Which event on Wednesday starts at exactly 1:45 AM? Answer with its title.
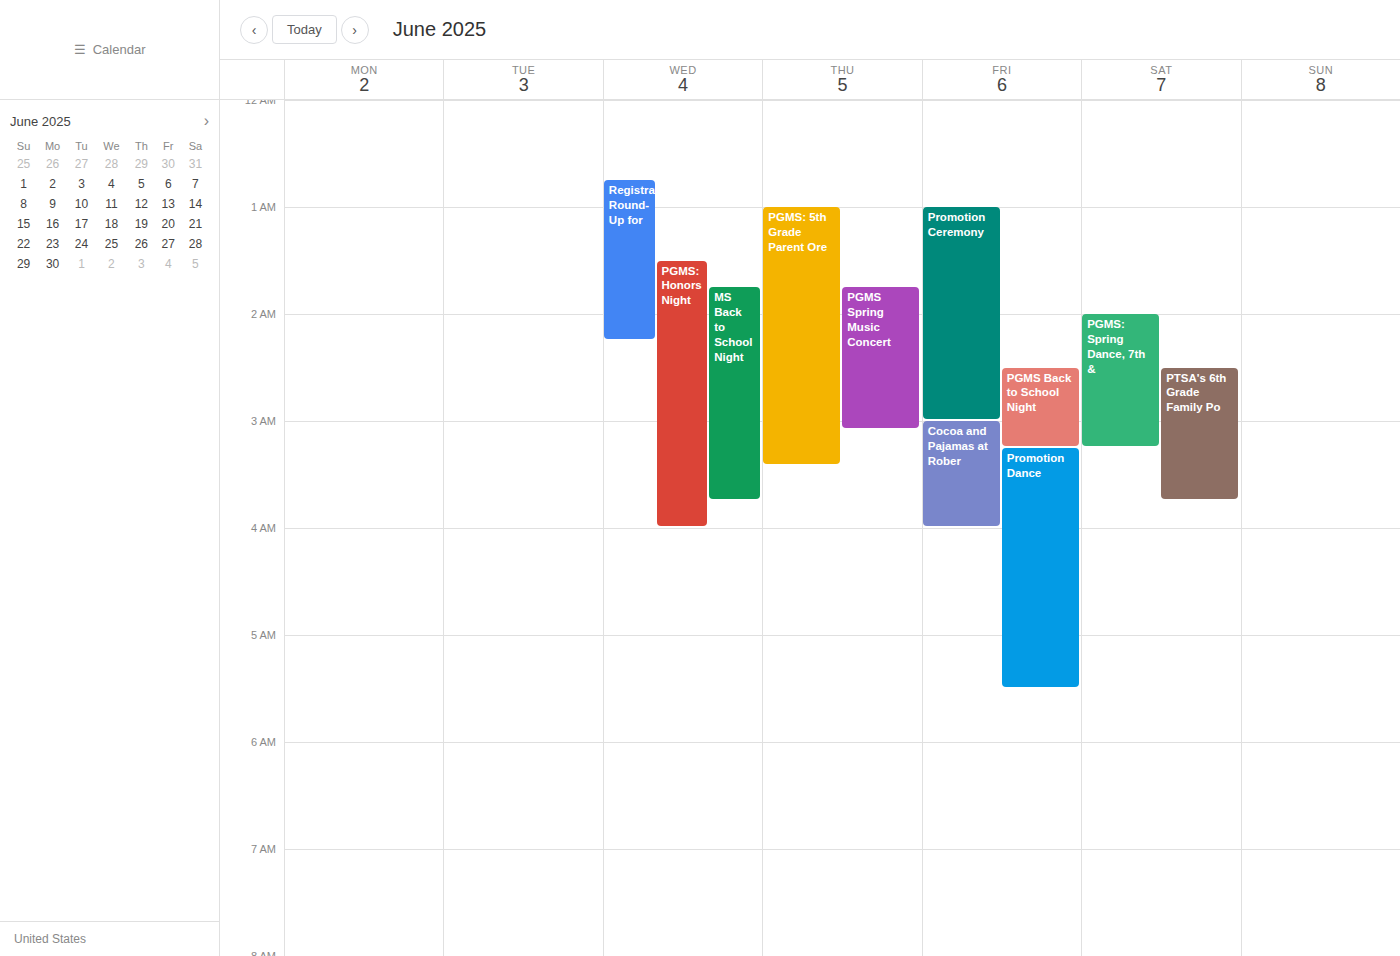
"MS Back to School Night"